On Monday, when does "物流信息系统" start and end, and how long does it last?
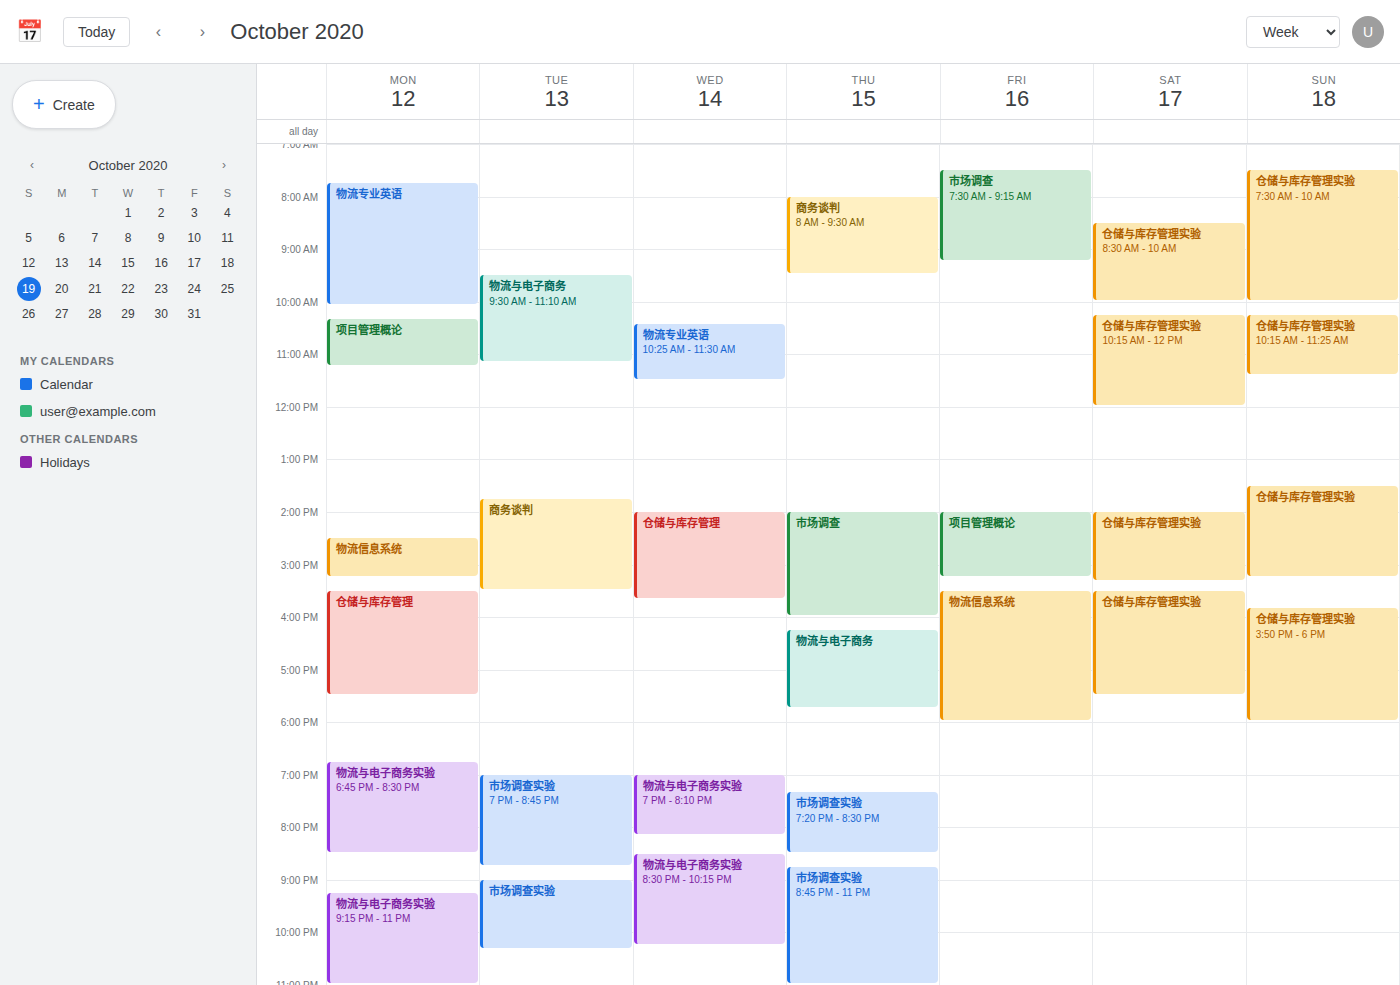
2:30 PM to 3:15 PM, 45 minutes